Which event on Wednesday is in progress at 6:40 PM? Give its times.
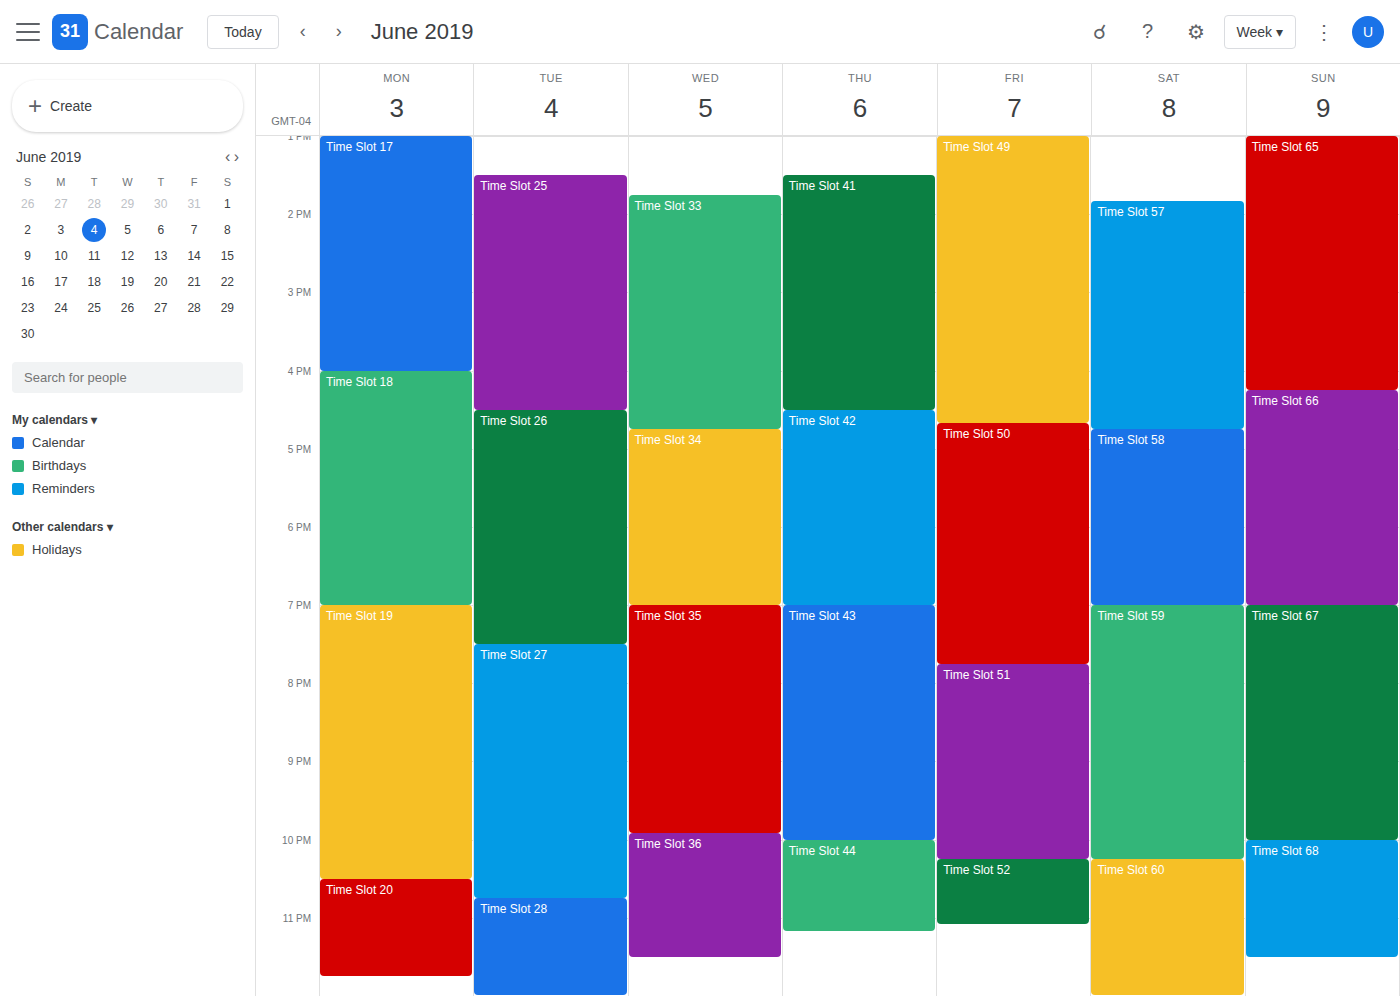
"Time Slot 34", 4:45 PM to 7:00 PM